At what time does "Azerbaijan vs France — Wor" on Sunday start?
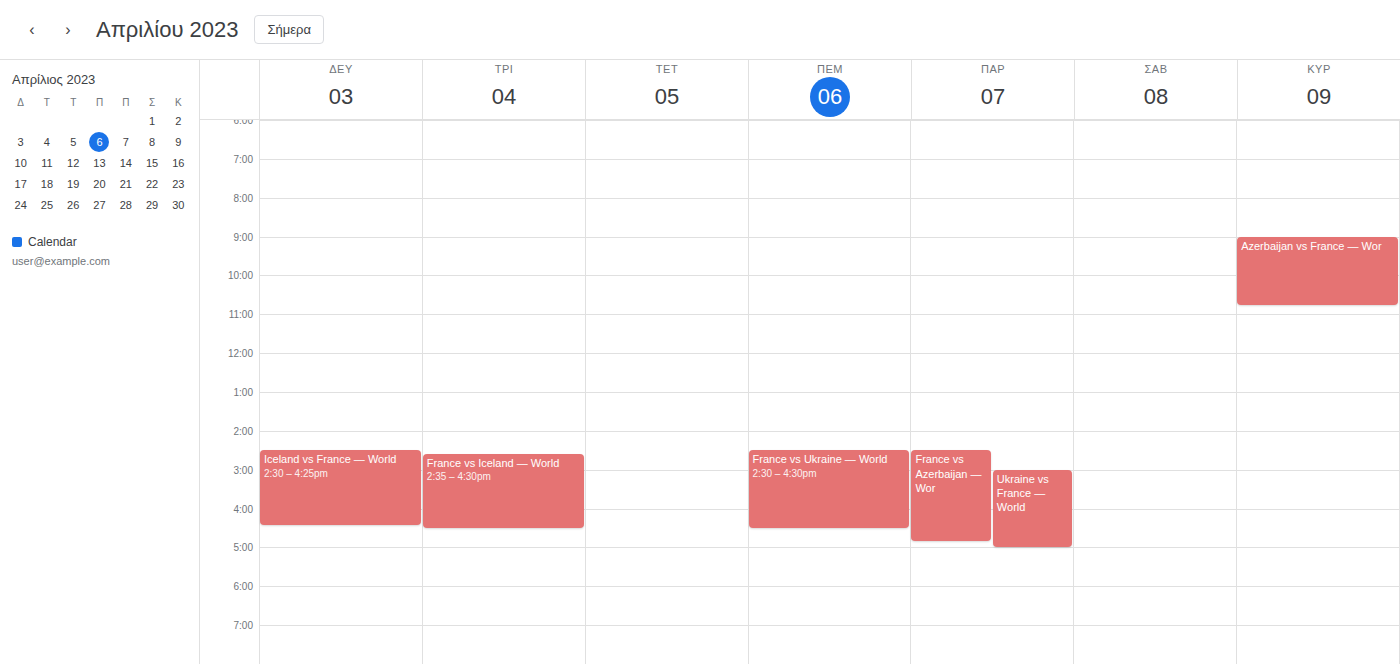
9:00 AM